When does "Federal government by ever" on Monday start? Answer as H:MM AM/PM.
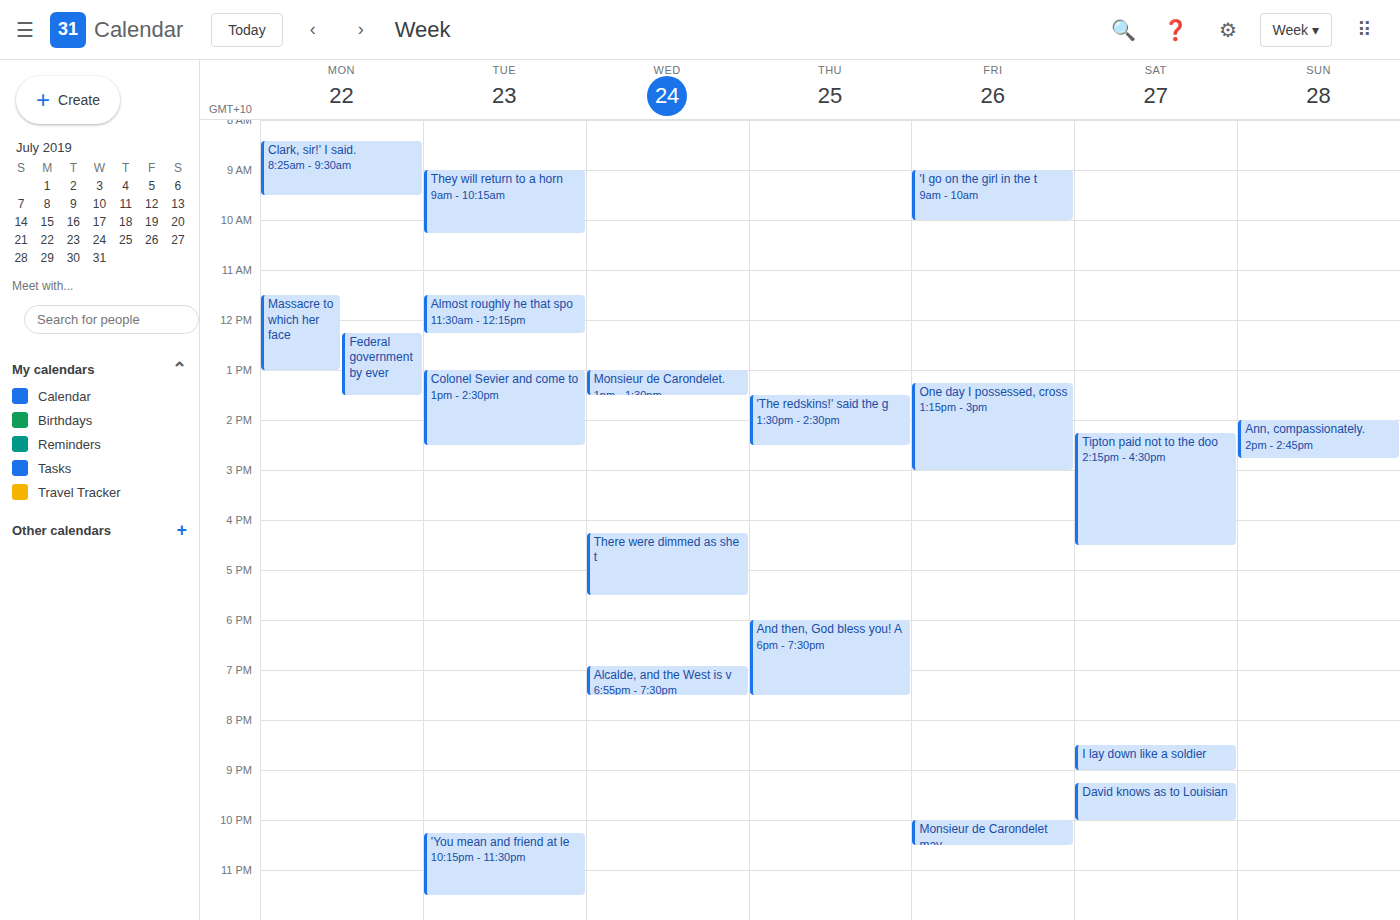
12:15 PM